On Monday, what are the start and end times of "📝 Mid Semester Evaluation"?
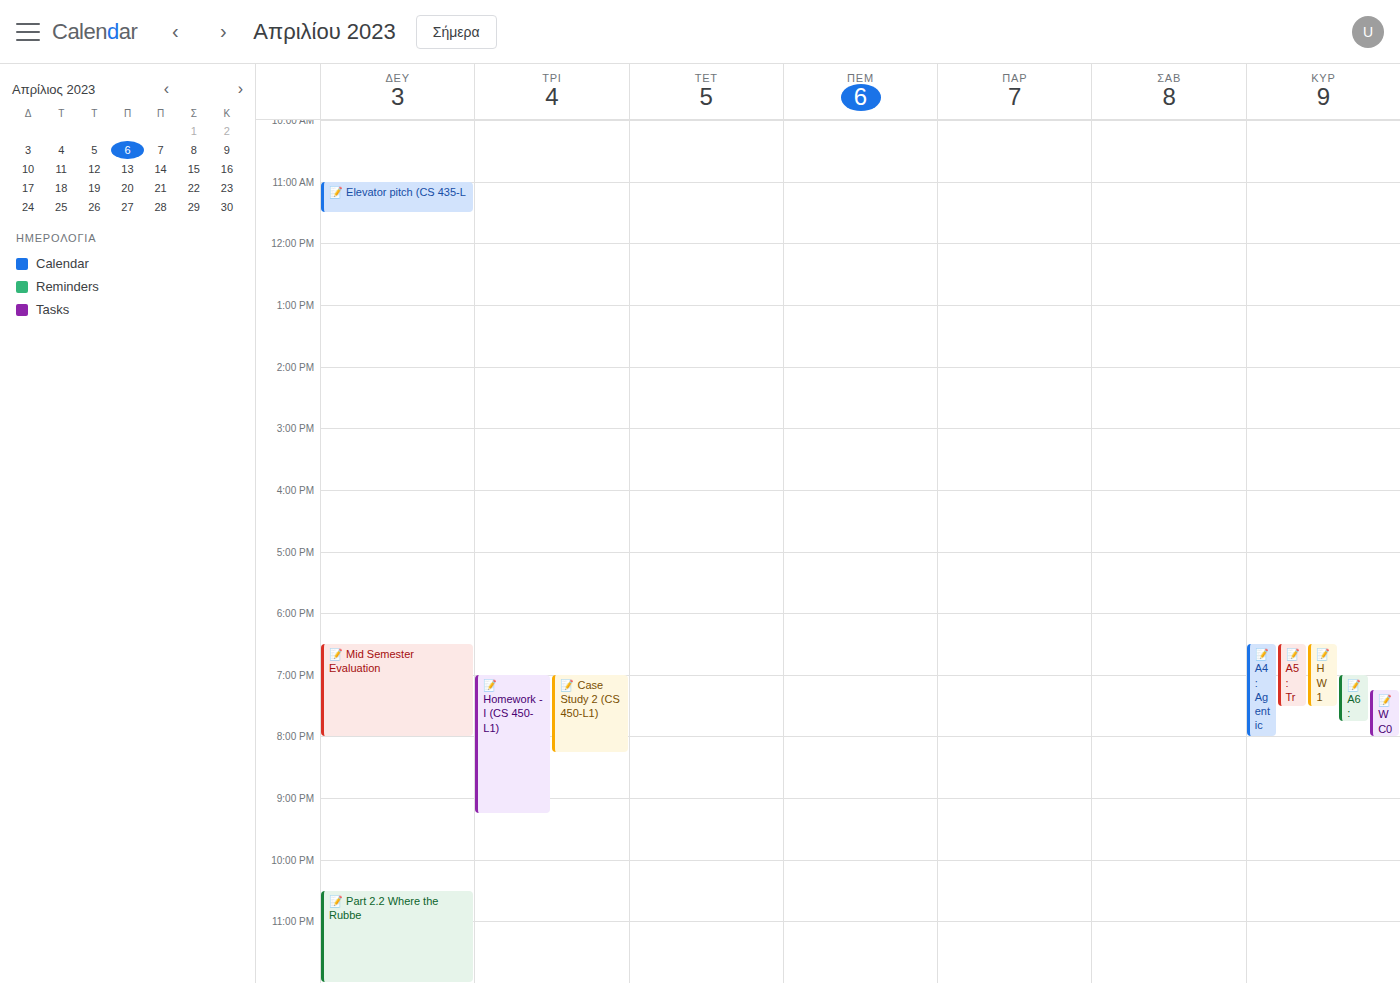
6:30 PM to 8:00 PM